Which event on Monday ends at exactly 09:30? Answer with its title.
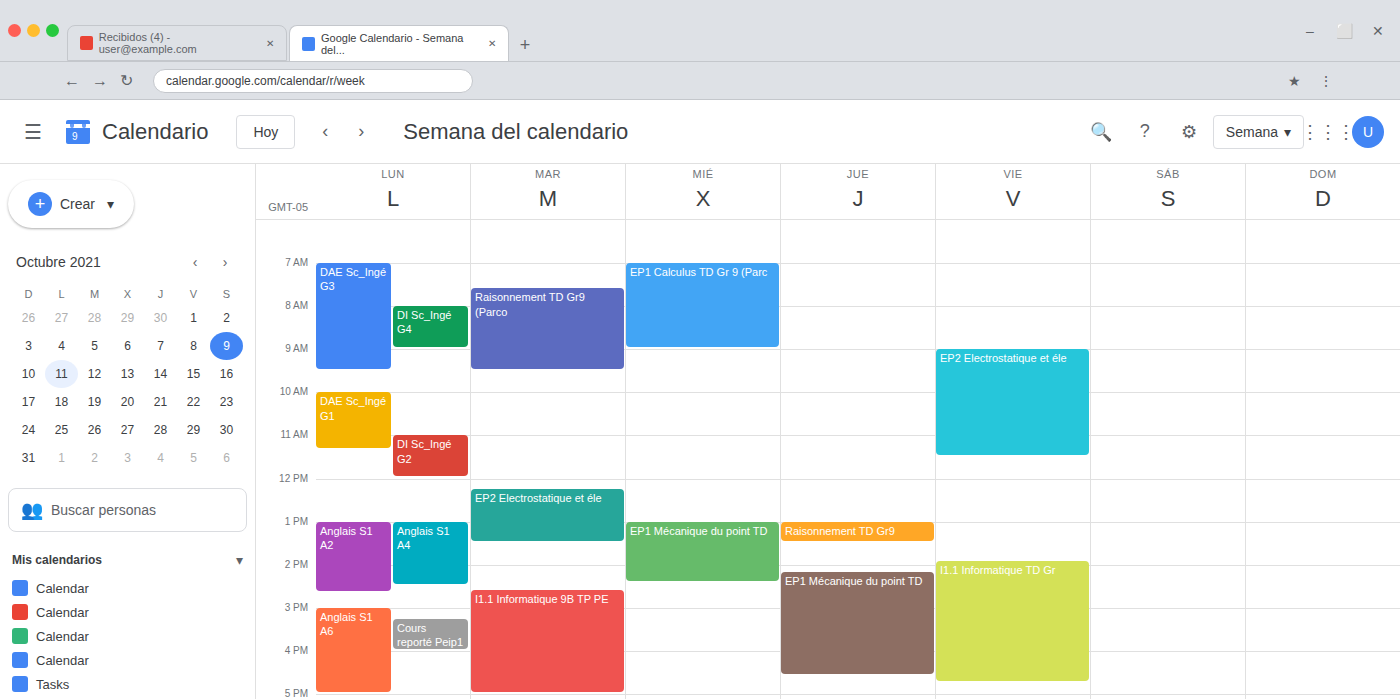
"DAE Sc_Ingé G3"